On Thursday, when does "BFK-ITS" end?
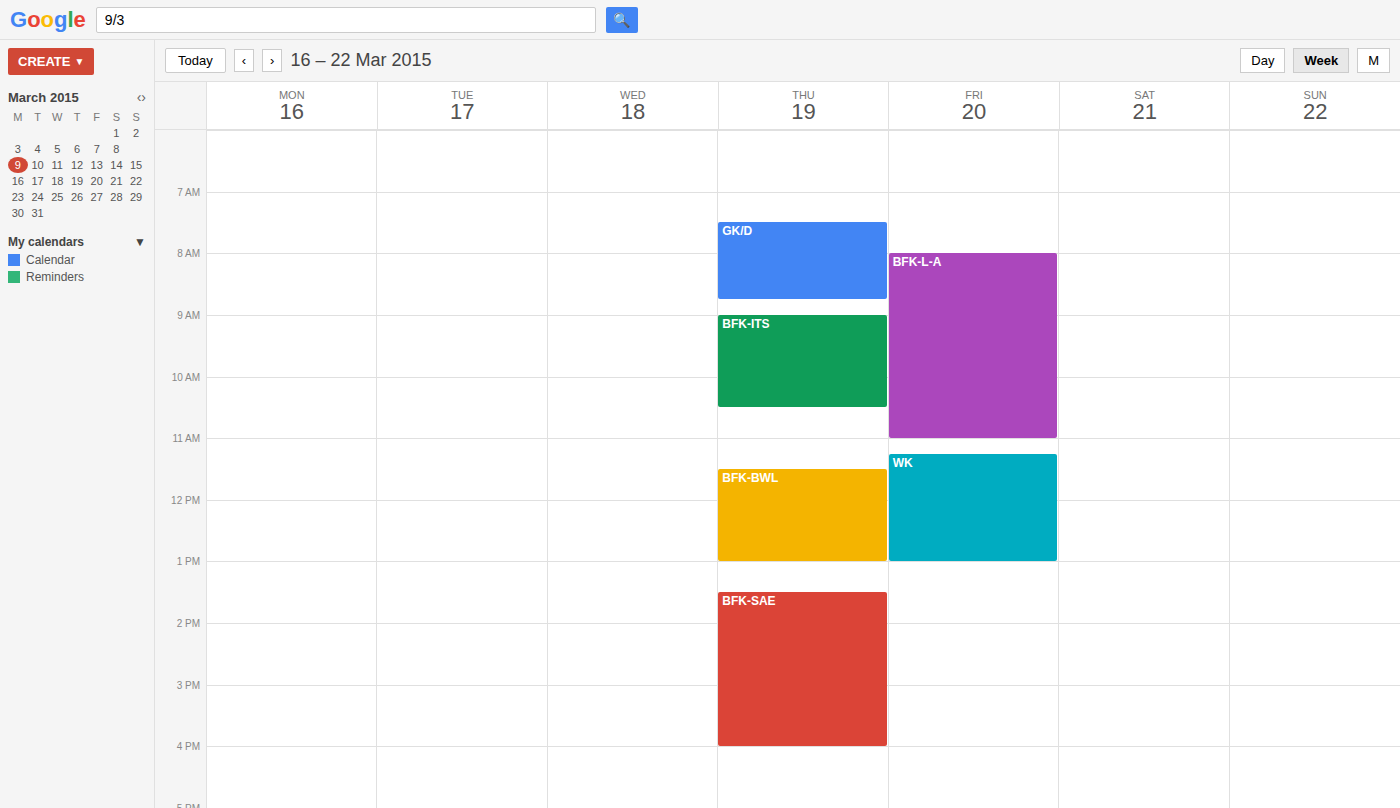
10:30 AM